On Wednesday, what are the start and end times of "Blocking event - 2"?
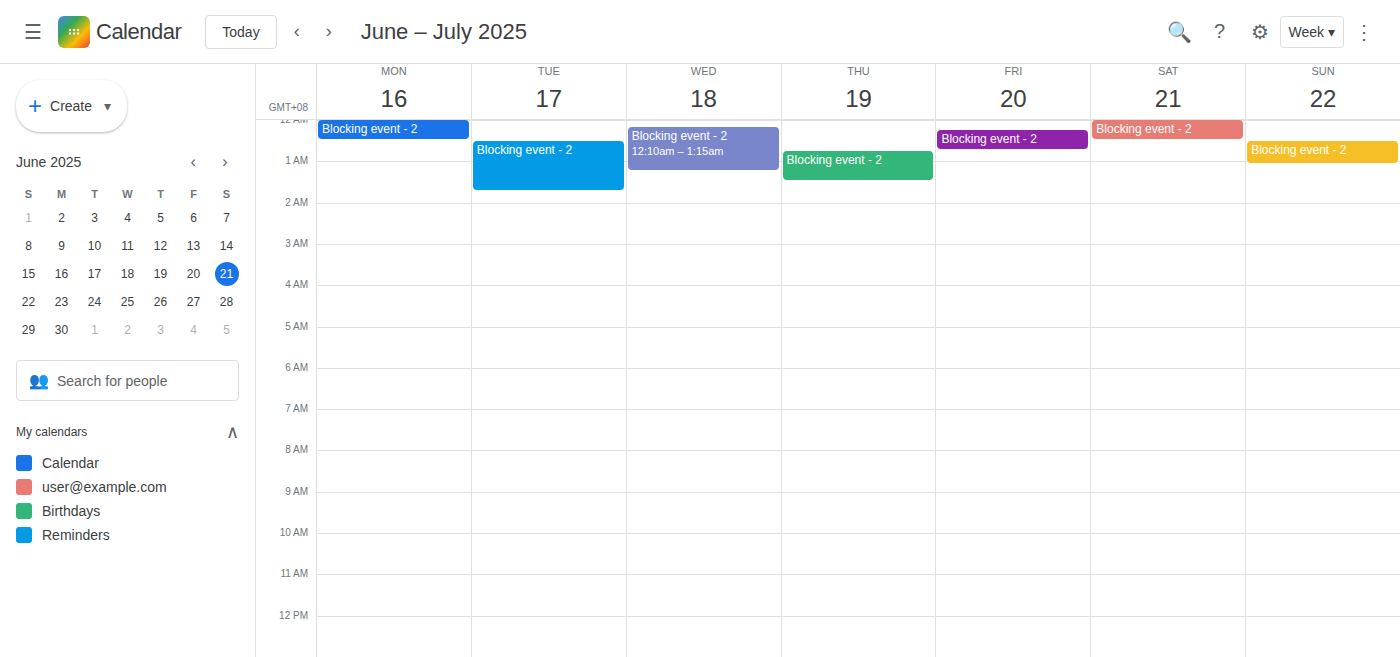
12:10 AM to 1:15 AM